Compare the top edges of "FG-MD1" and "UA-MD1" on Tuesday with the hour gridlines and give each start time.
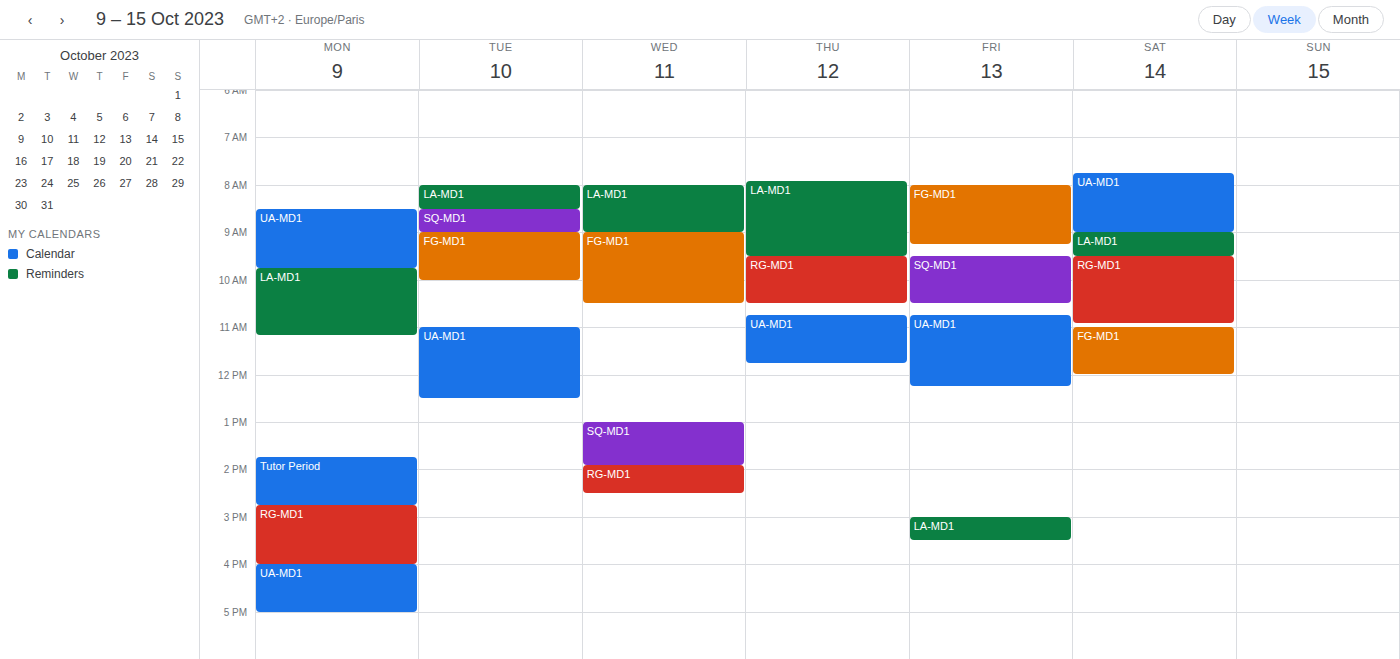
"FG-MD1": 9:00 AM, exactly on the 9 AM line. "UA-MD1": 11:00 AM, exactly on the 11 AM line.